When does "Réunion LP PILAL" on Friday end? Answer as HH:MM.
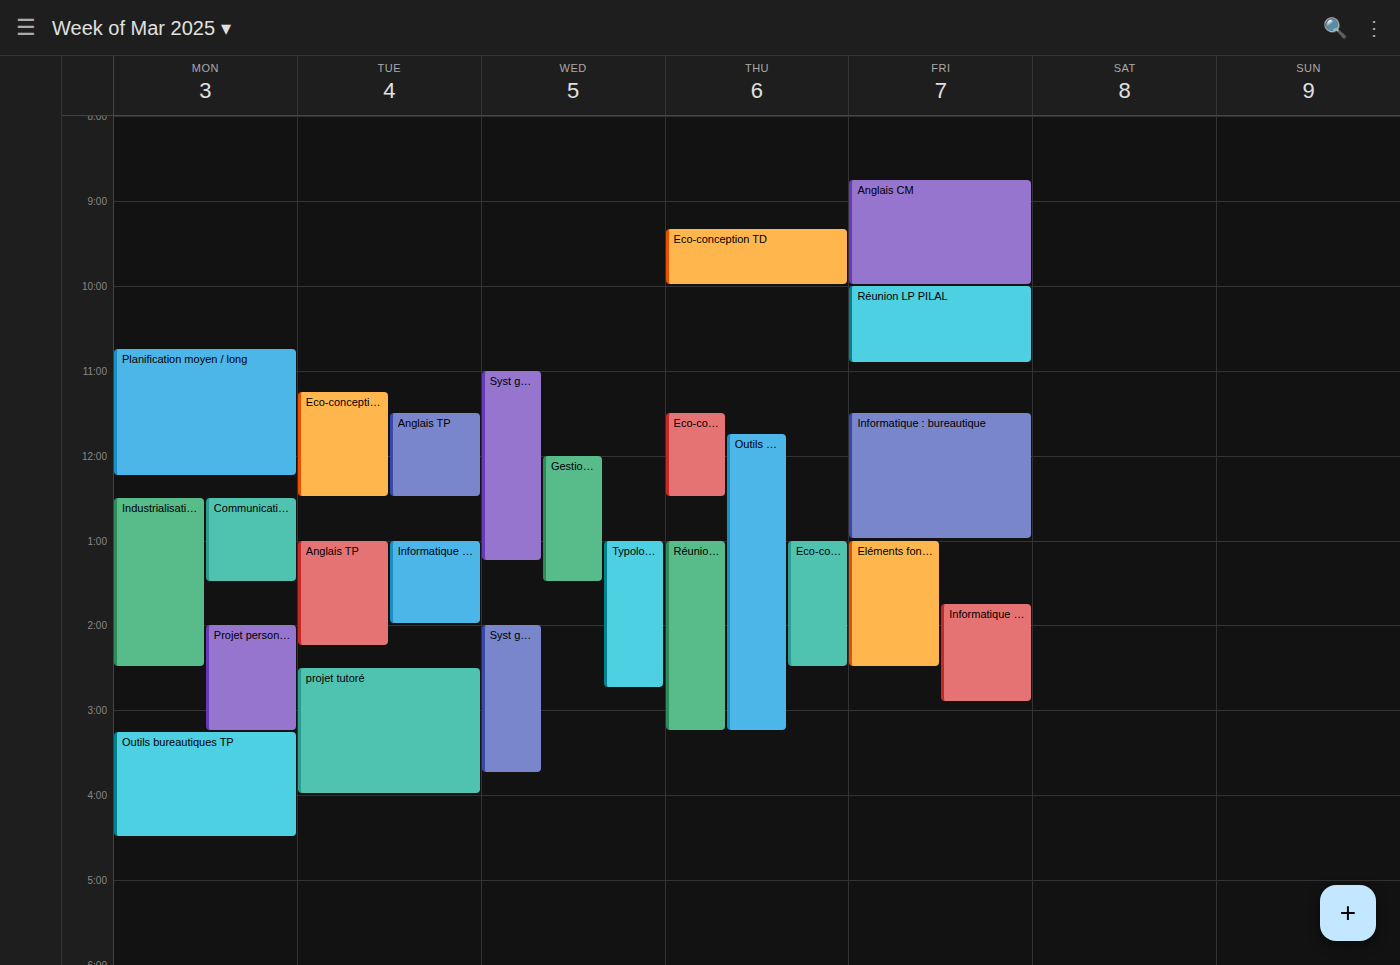
10:55